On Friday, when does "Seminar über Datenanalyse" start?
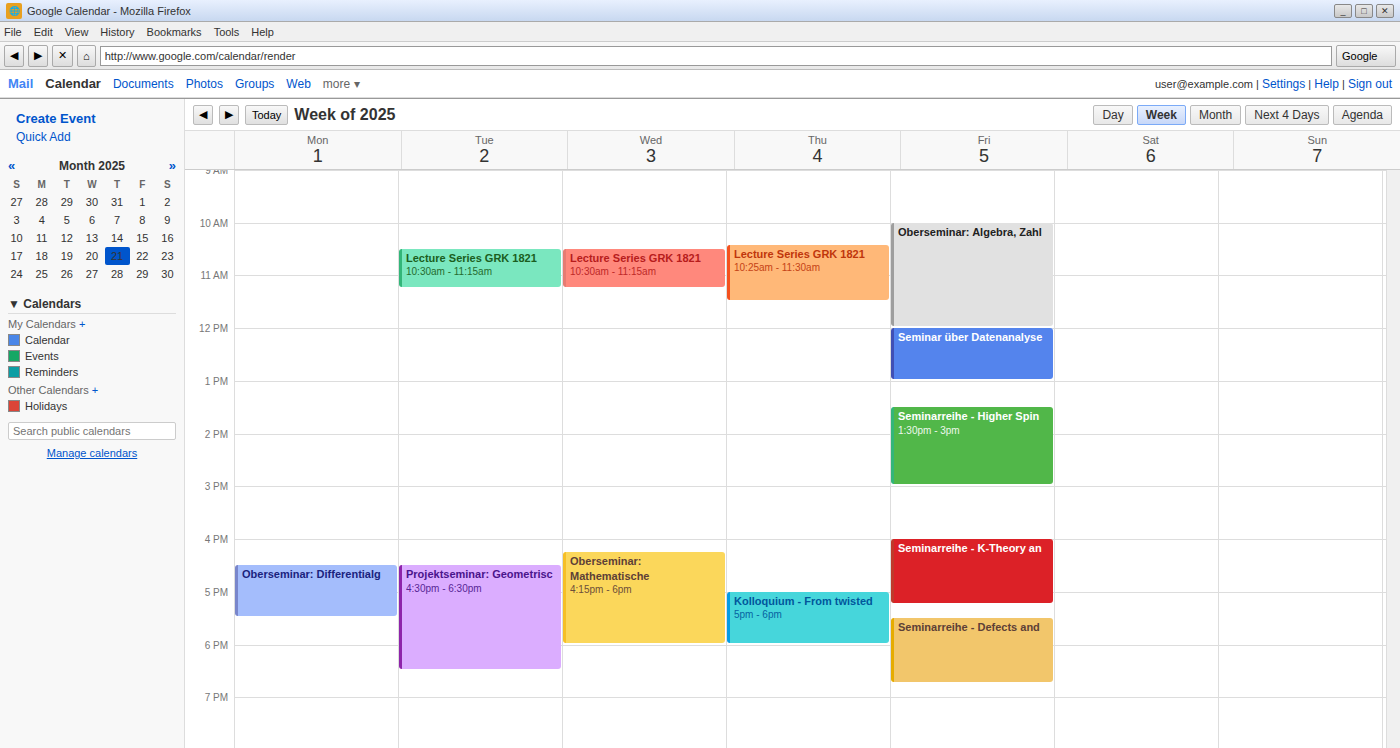
12:00 PM